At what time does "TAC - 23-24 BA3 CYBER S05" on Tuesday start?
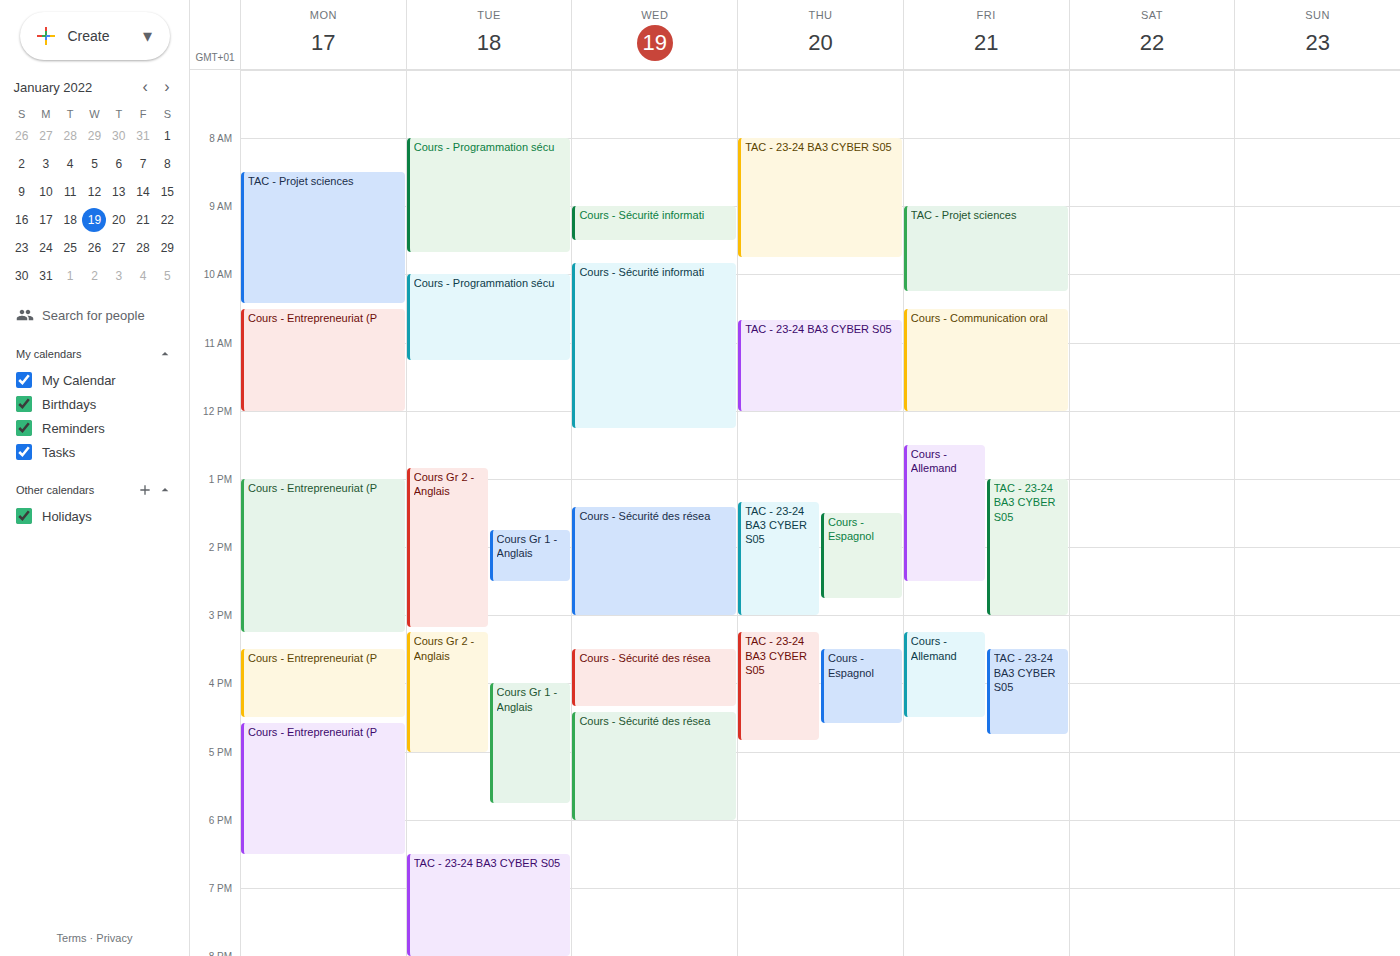
6:30 PM